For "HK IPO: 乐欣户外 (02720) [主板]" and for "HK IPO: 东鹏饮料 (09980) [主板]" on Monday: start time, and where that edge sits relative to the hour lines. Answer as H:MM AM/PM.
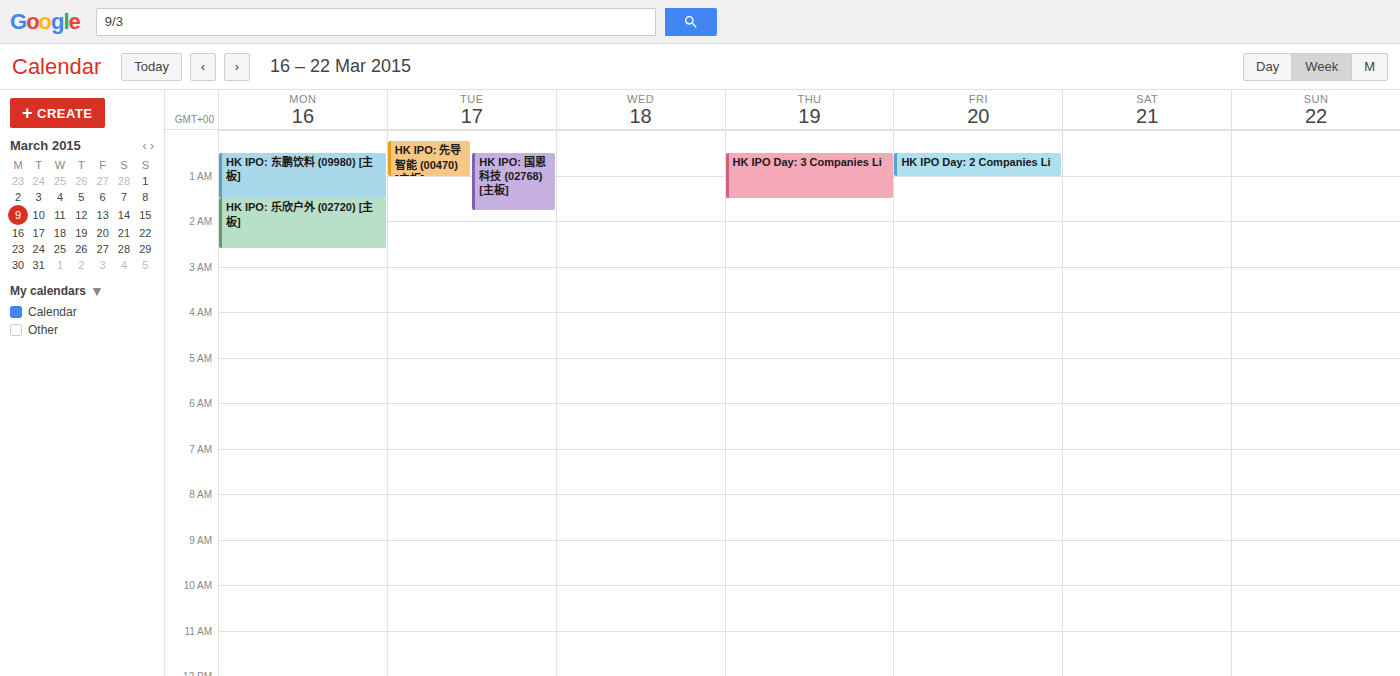
"HK IPO: 乐欣户外 (02720) [主板]": 1:30 AM, halfway between the 1 AM and 2 AM lines. "HK IPO: 东鹏饮料 (09980) [主板]": 12:30 AM, halfway between the 12 AM and 1 AM lines.